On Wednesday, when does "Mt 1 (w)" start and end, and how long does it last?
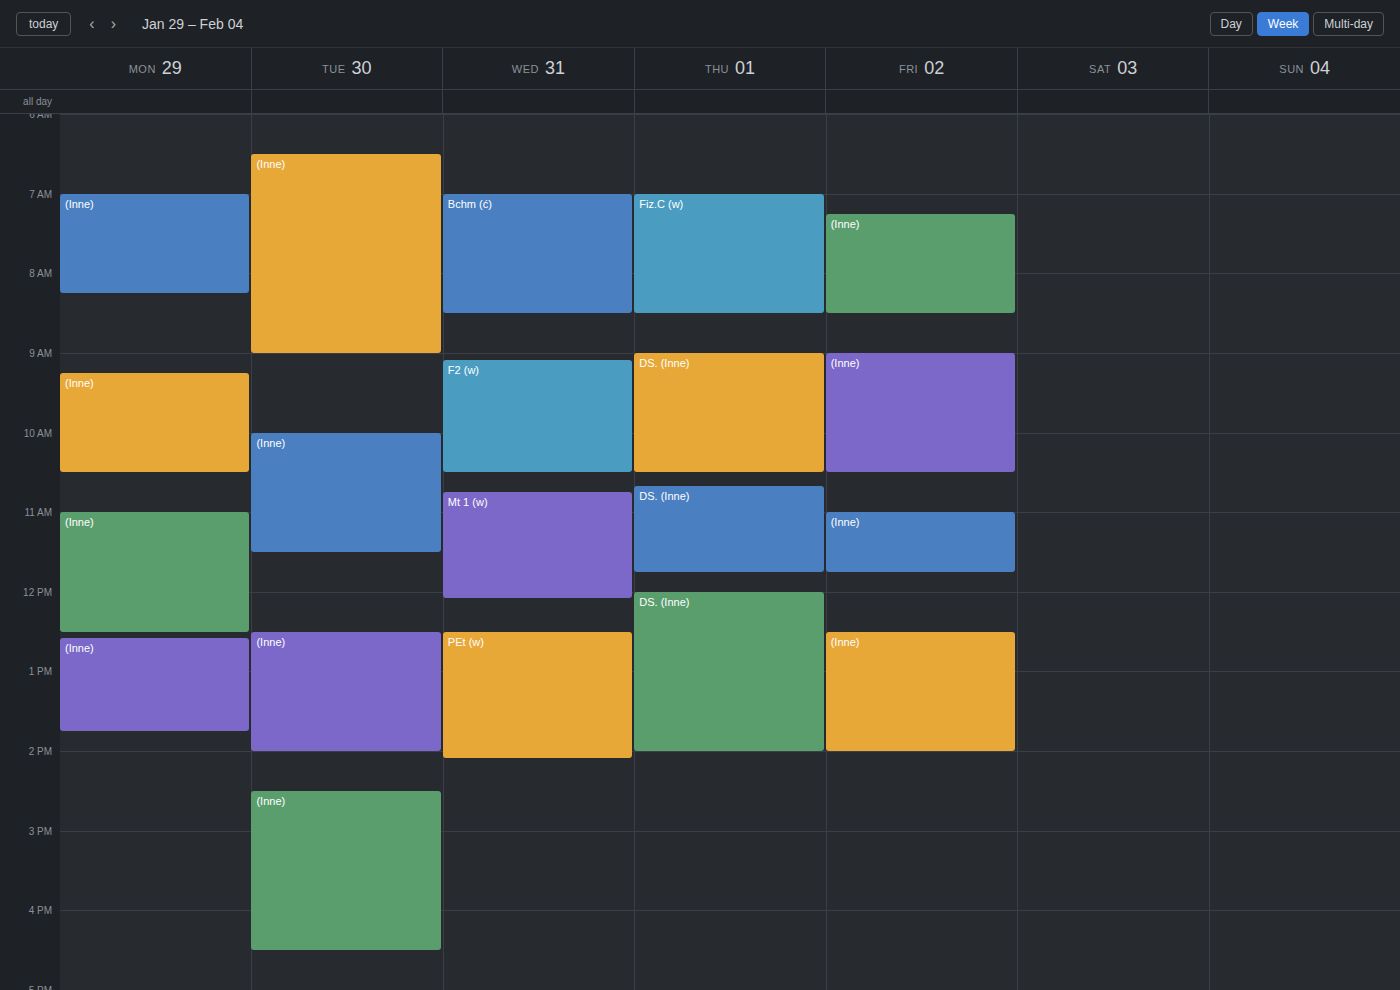
10:45 AM to 12:05 PM, 1 hour 20 minutes